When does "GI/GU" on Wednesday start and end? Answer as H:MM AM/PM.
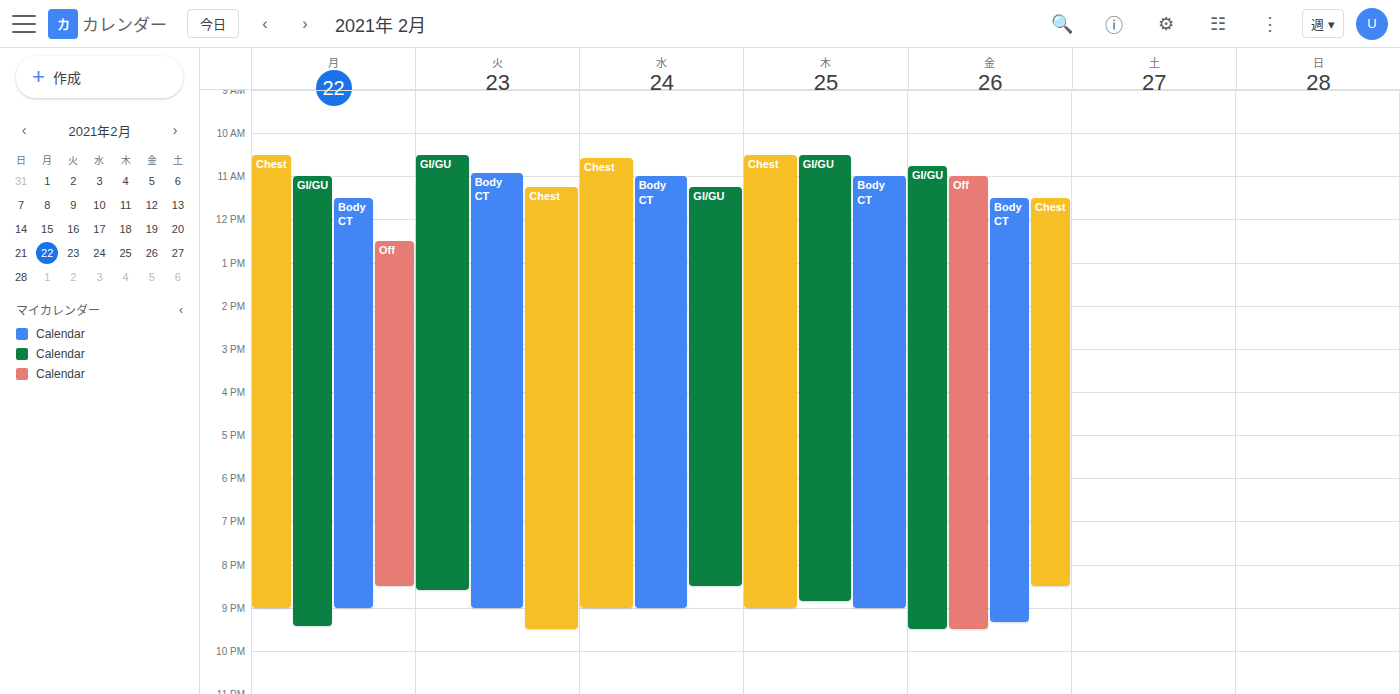
11:15 AM to 8:30 PM